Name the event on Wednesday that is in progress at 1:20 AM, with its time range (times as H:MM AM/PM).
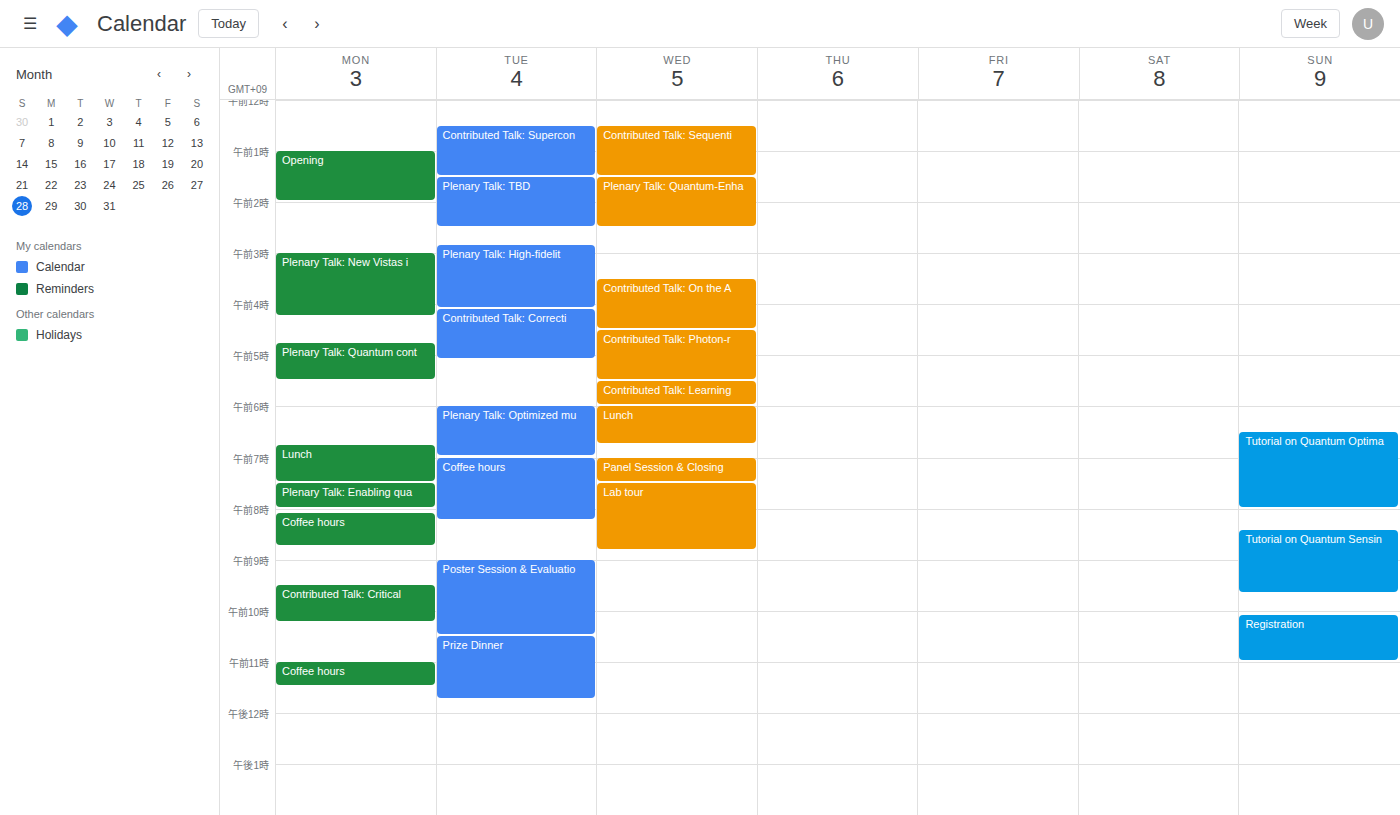
"Contributed Talk: Sequenti", 12:30 AM to 1:30 AM